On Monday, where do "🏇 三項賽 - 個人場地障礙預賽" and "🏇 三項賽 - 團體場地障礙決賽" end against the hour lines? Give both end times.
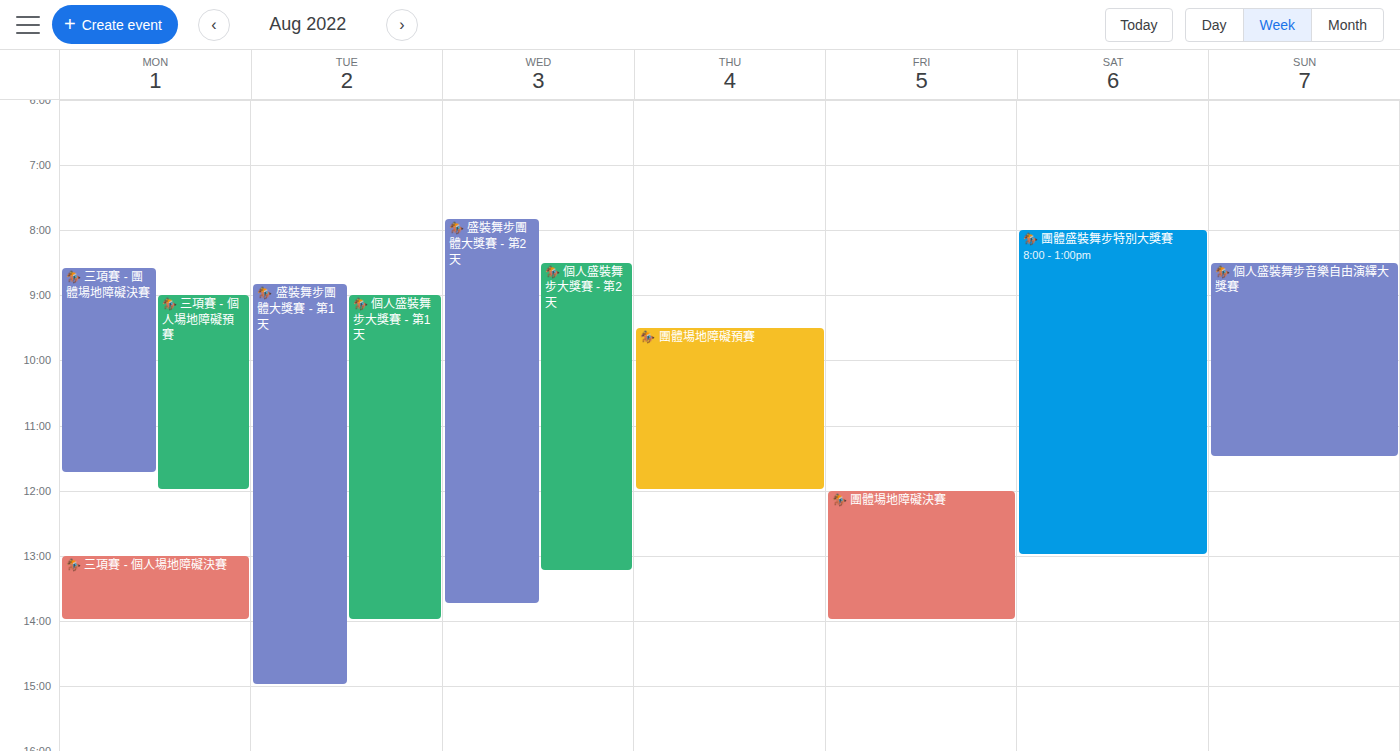
"🏇 三項賽 - 個人場地障礙預賽": 12:00, exactly on the 12:00 line. "🏇 三項賽 - 團體場地障礙決賽": 11:45, neither: three quarters of the way from the 11:00 line to the 12:00 line.